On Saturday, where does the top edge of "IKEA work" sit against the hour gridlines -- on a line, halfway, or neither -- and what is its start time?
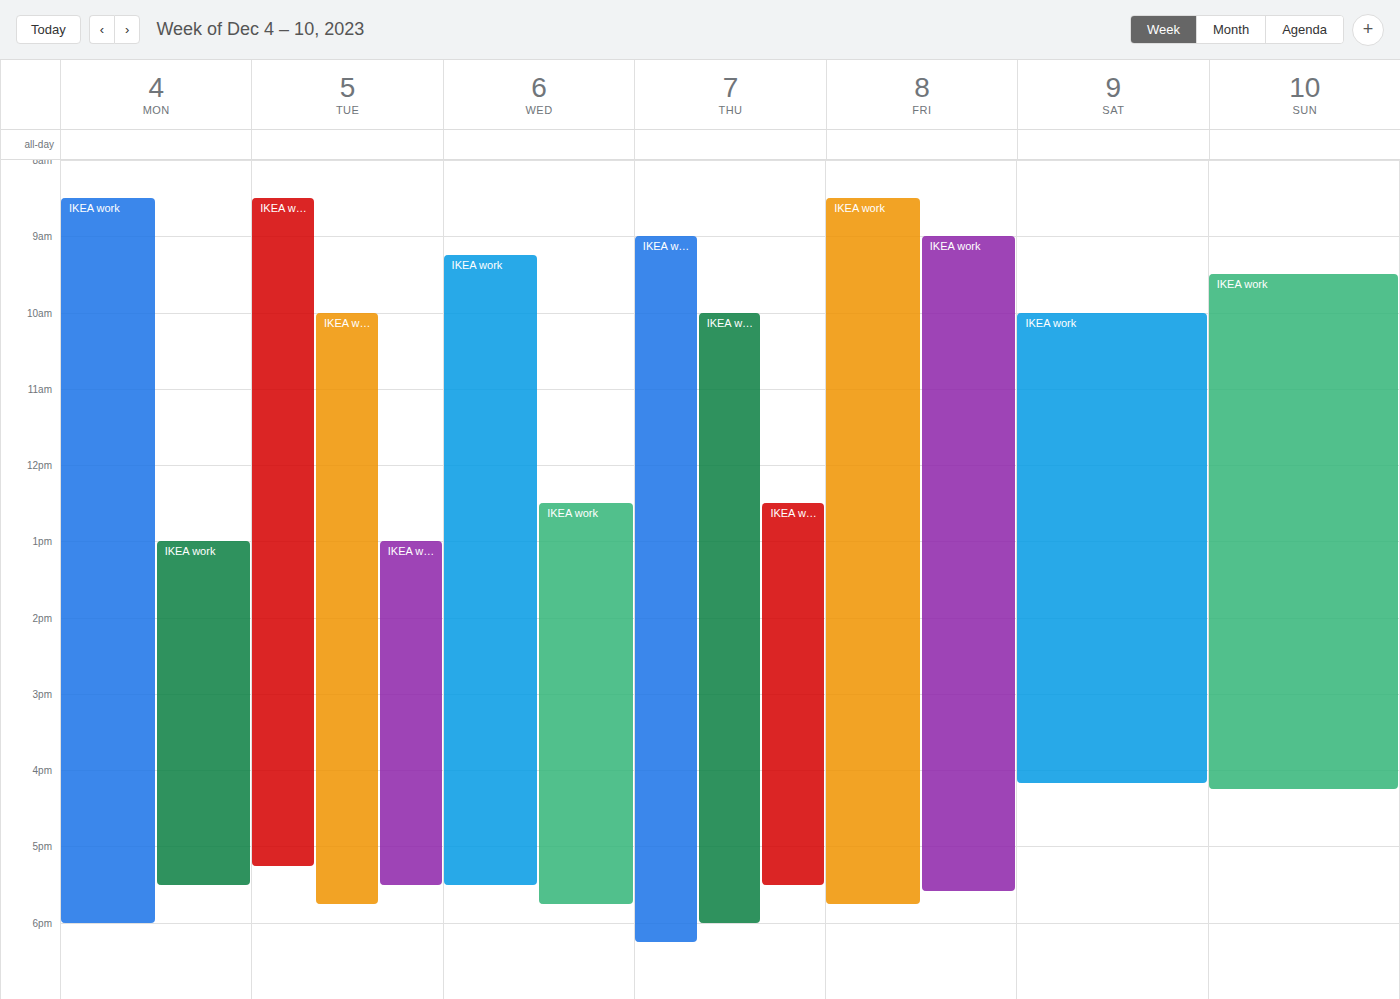
10:00 AM -- exactly on the 10 AM line.